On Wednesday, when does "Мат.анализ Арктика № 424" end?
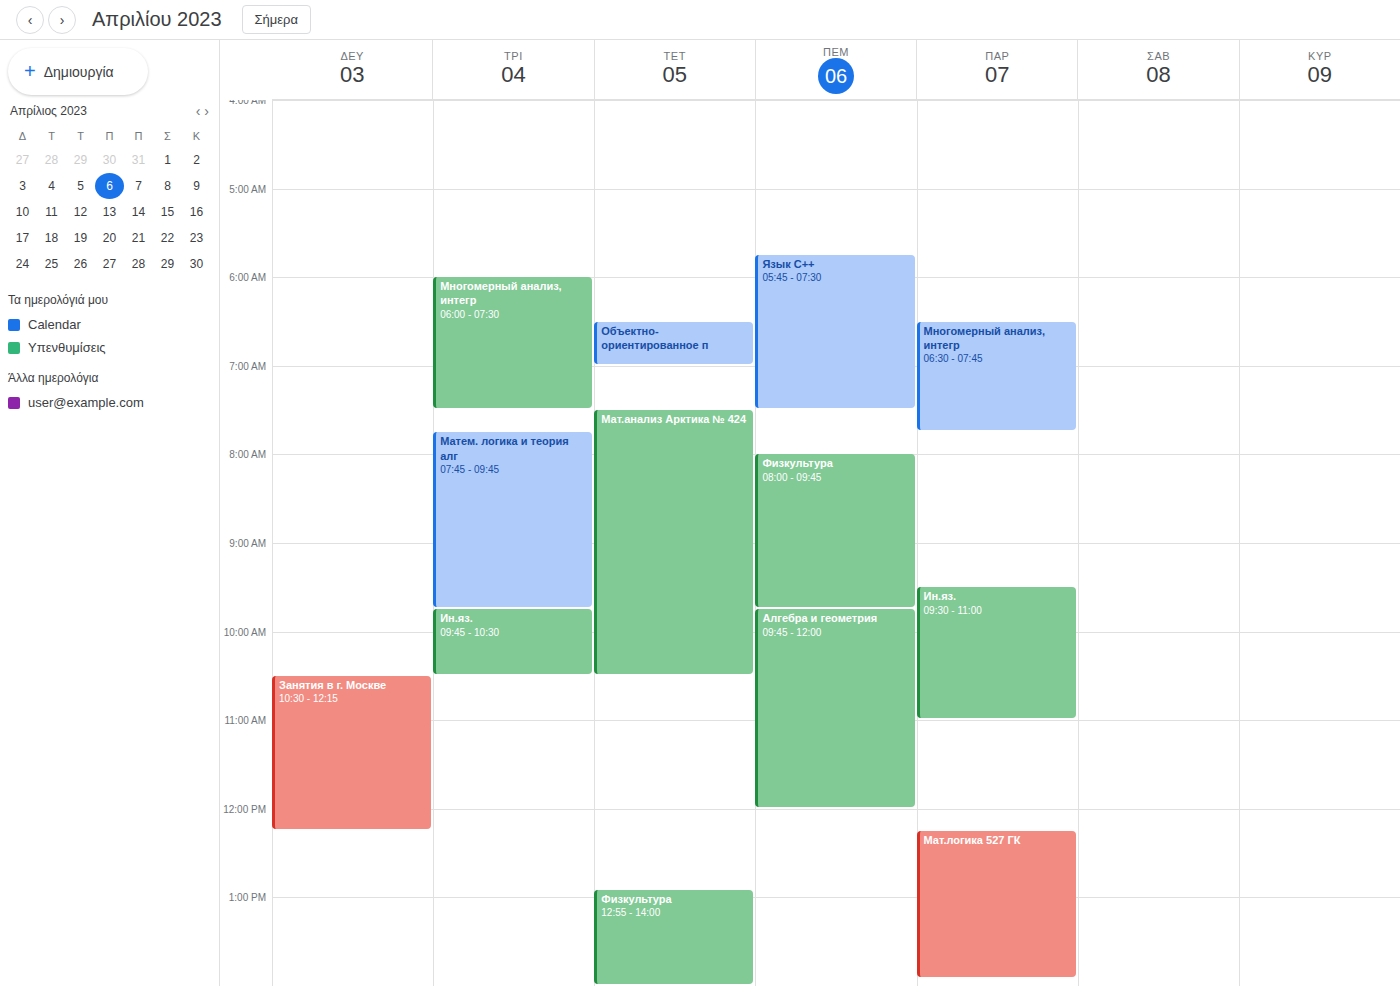
10:30 AM